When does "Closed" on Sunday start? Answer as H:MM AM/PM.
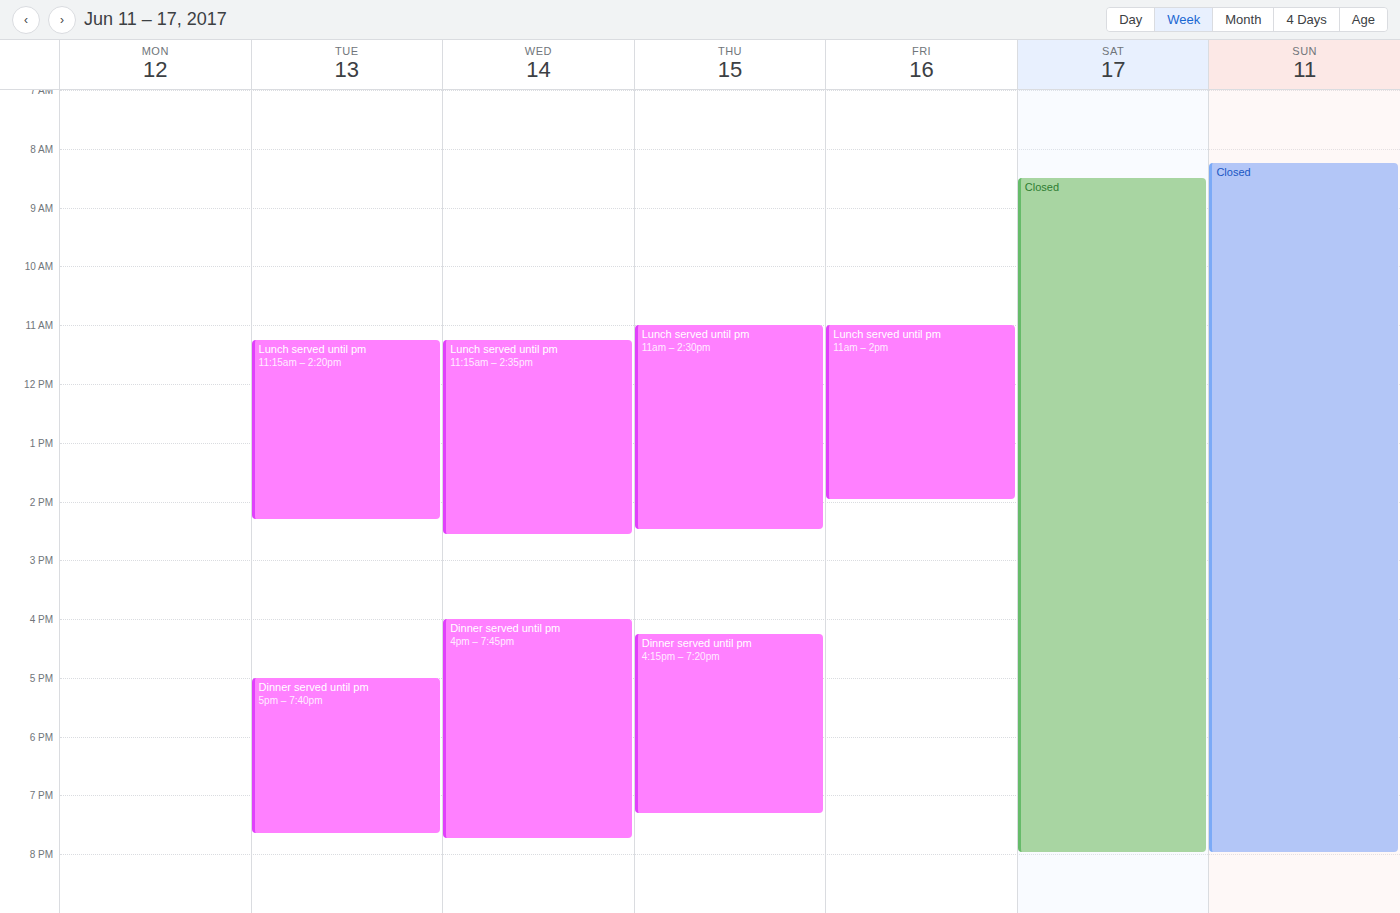
8:15 AM